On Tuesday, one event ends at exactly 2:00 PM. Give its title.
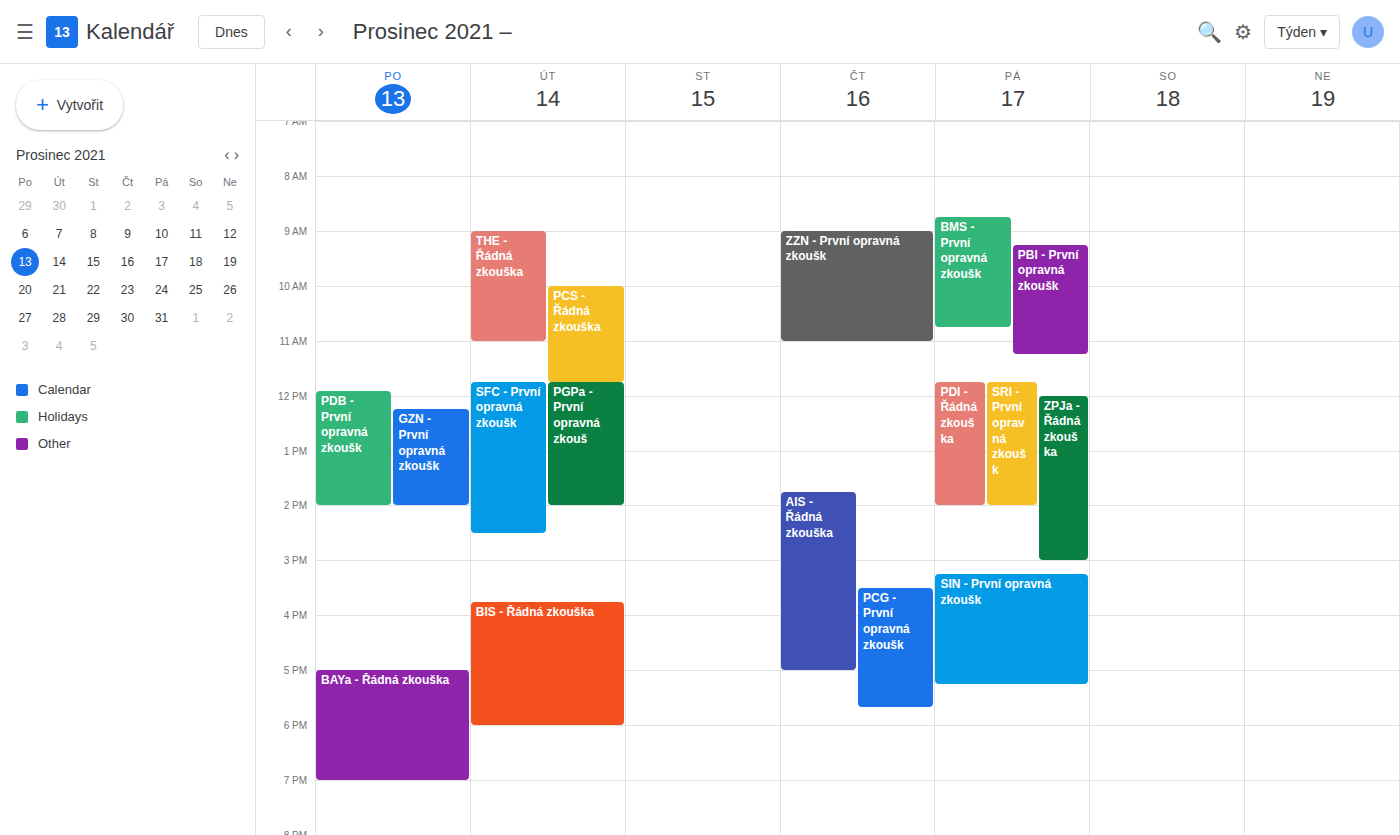
"PGPa - První opravná zkouš"